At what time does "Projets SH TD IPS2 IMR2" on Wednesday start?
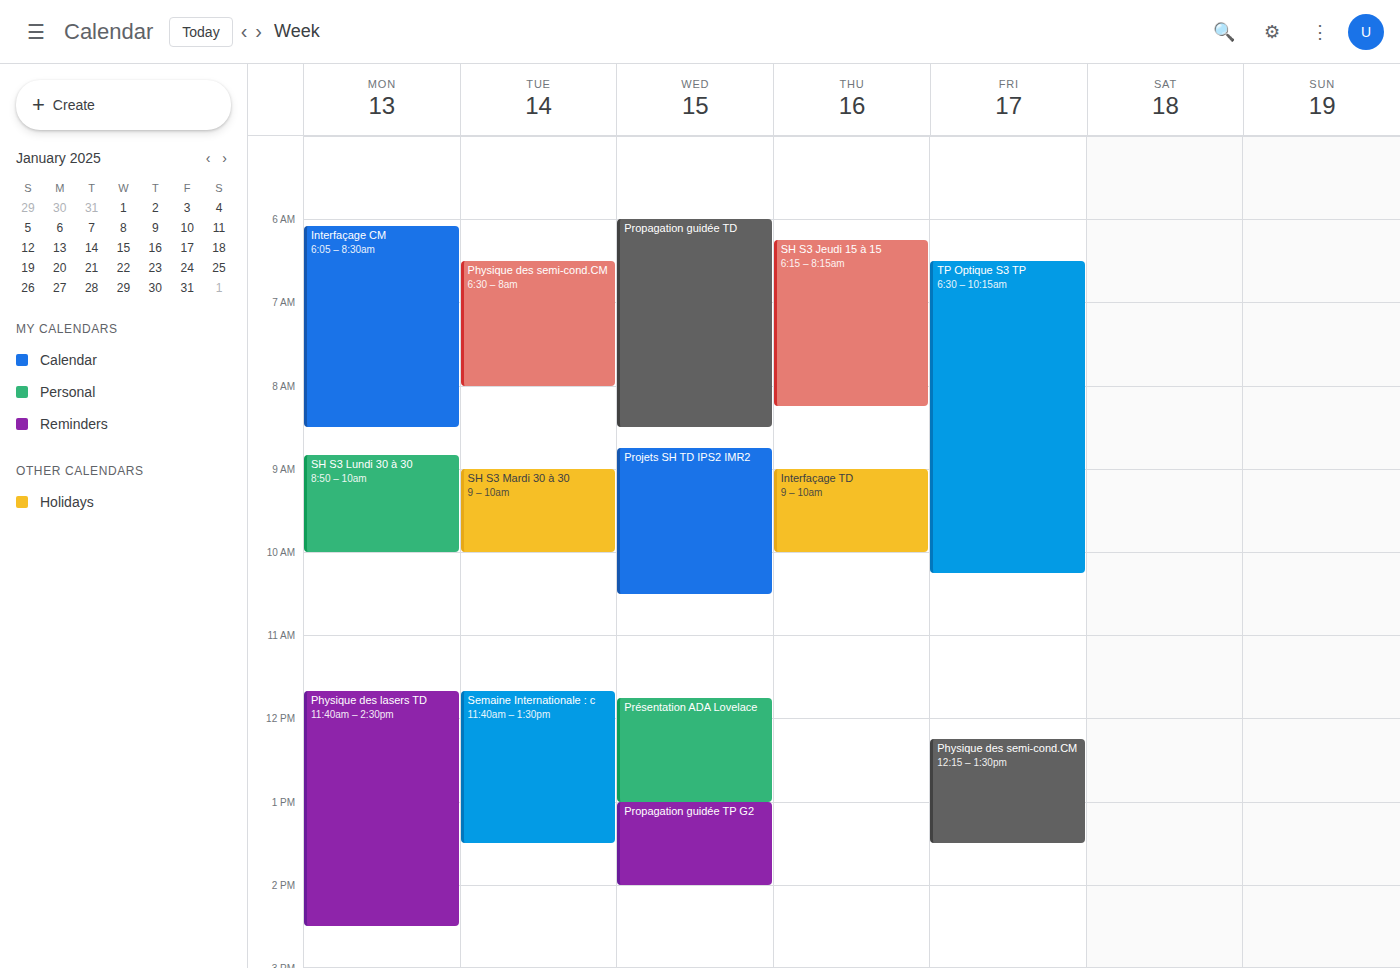
8:45 AM